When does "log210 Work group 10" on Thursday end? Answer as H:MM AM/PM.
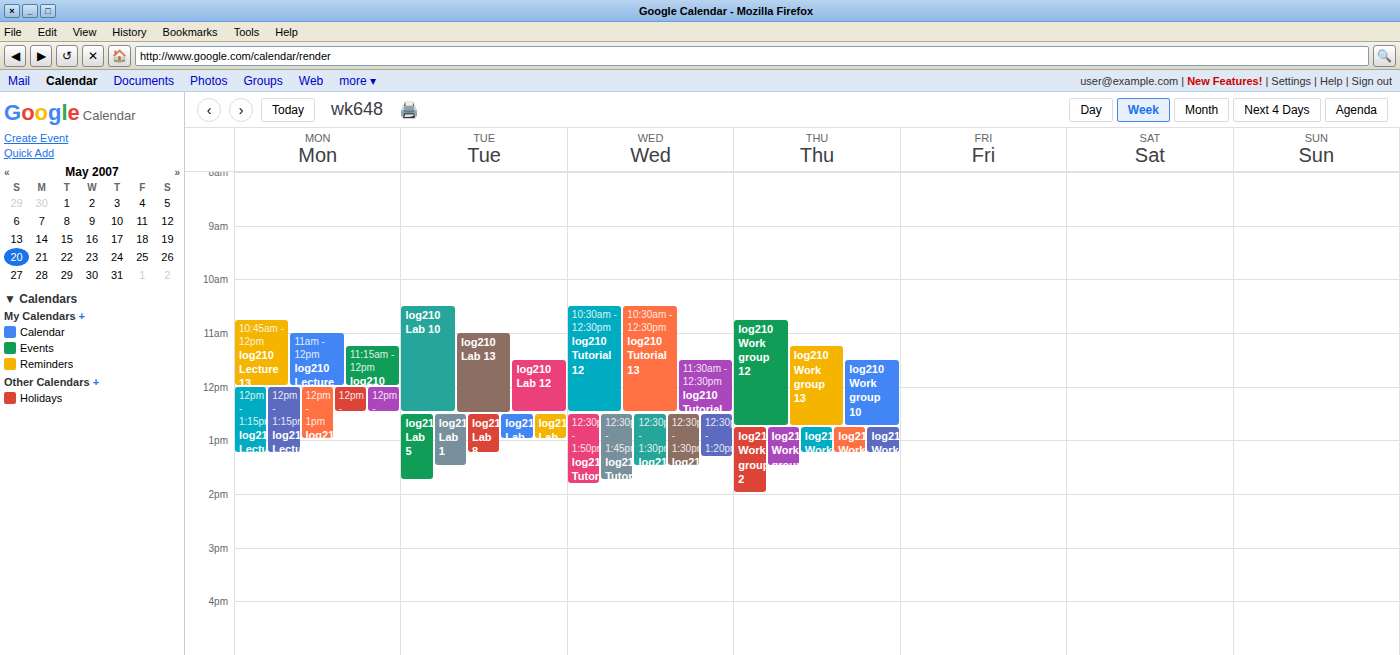
12:45 PM